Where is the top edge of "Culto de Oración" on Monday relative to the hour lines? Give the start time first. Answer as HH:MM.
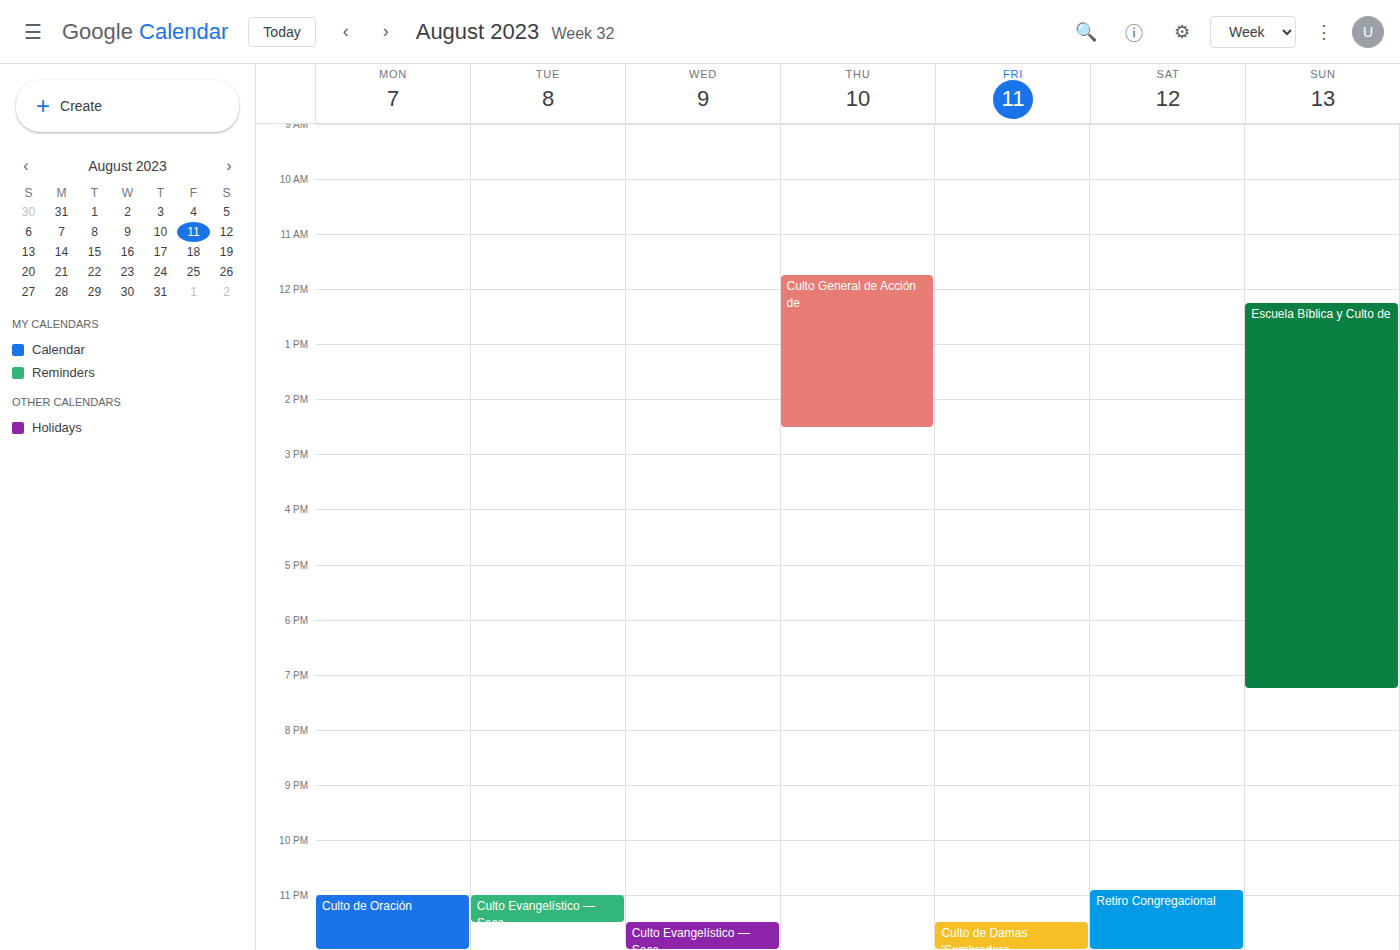
23:00 -- exactly on the 23:00 line.